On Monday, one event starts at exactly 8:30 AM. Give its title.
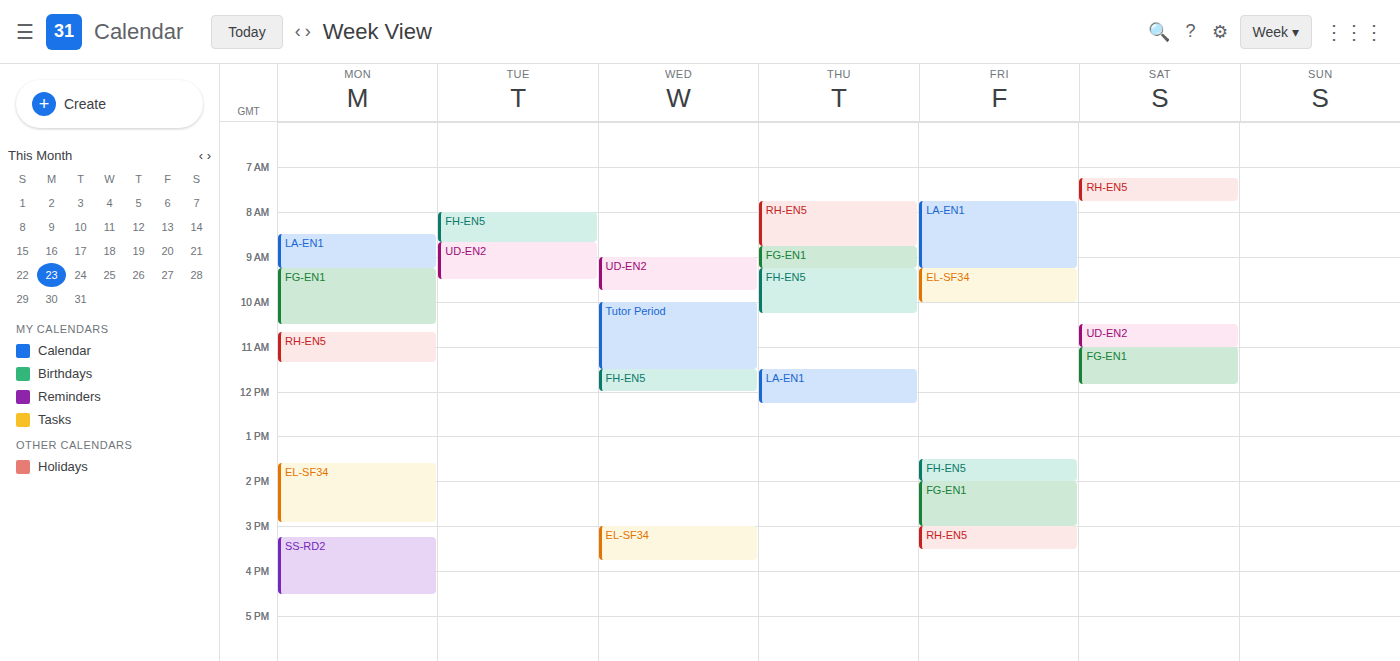
"LA-EN1"